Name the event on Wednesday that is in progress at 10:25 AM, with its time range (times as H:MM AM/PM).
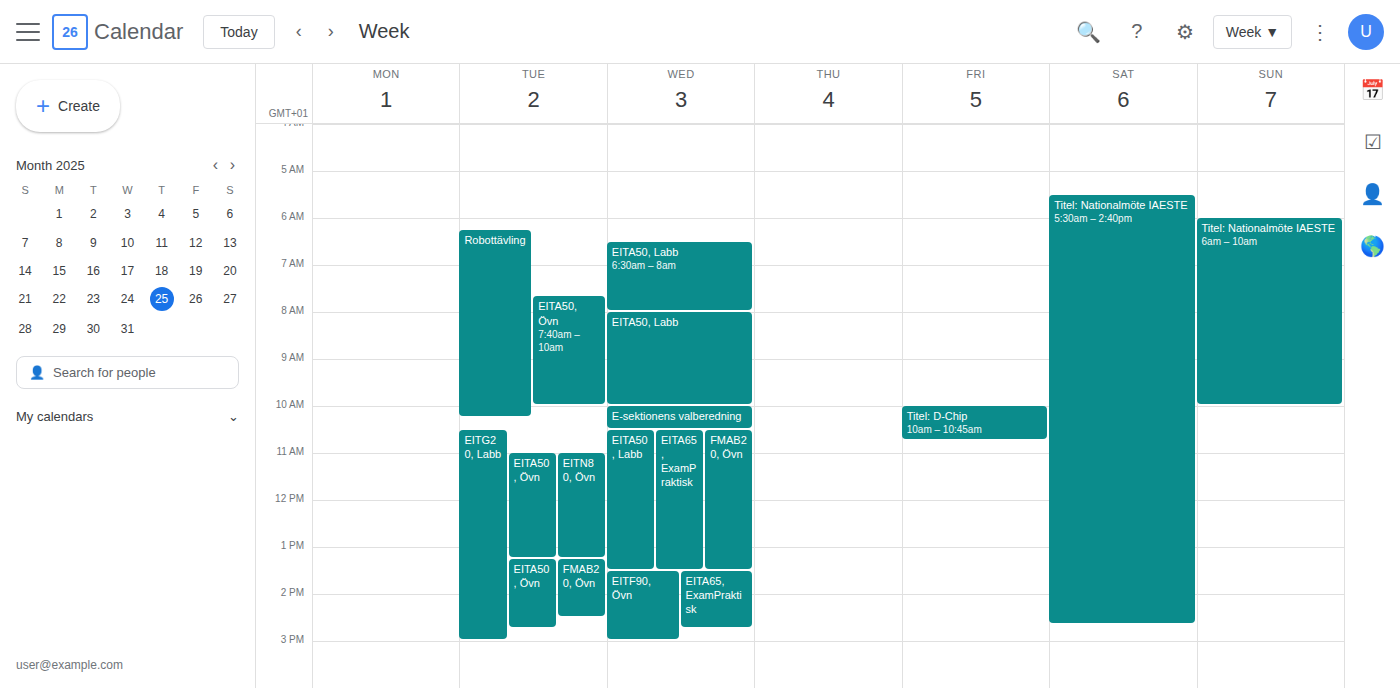
"E-sektionens valberedning", 10:00 AM to 10:30 AM